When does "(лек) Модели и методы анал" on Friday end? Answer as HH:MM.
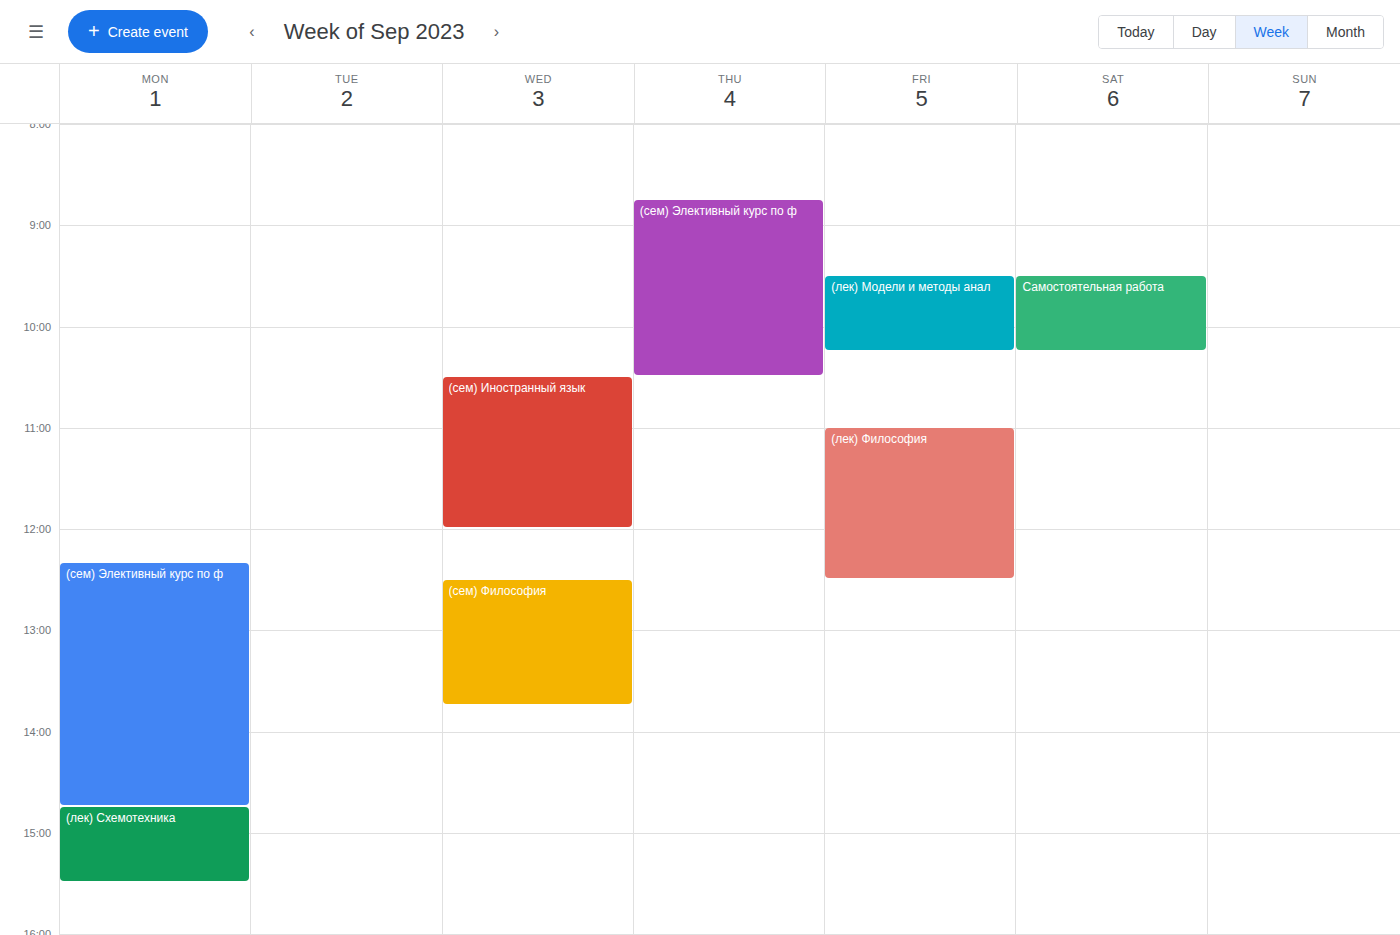
10:15